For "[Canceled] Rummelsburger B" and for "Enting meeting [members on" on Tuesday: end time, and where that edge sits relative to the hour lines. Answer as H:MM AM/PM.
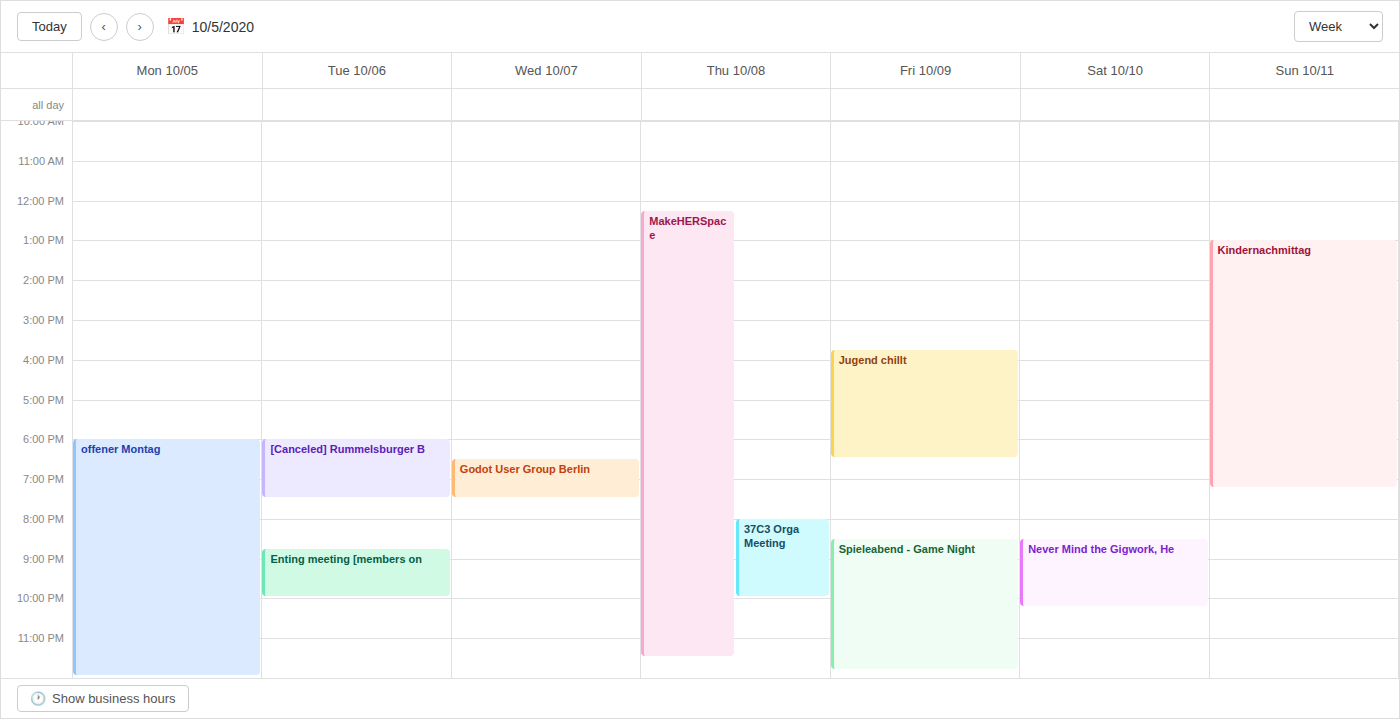
"[Canceled] Rummelsburger B": 7:30 PM, halfway between the 7 PM and 8 PM lines. "Enting meeting [members on": 10:00 PM, exactly on the 10 PM line.